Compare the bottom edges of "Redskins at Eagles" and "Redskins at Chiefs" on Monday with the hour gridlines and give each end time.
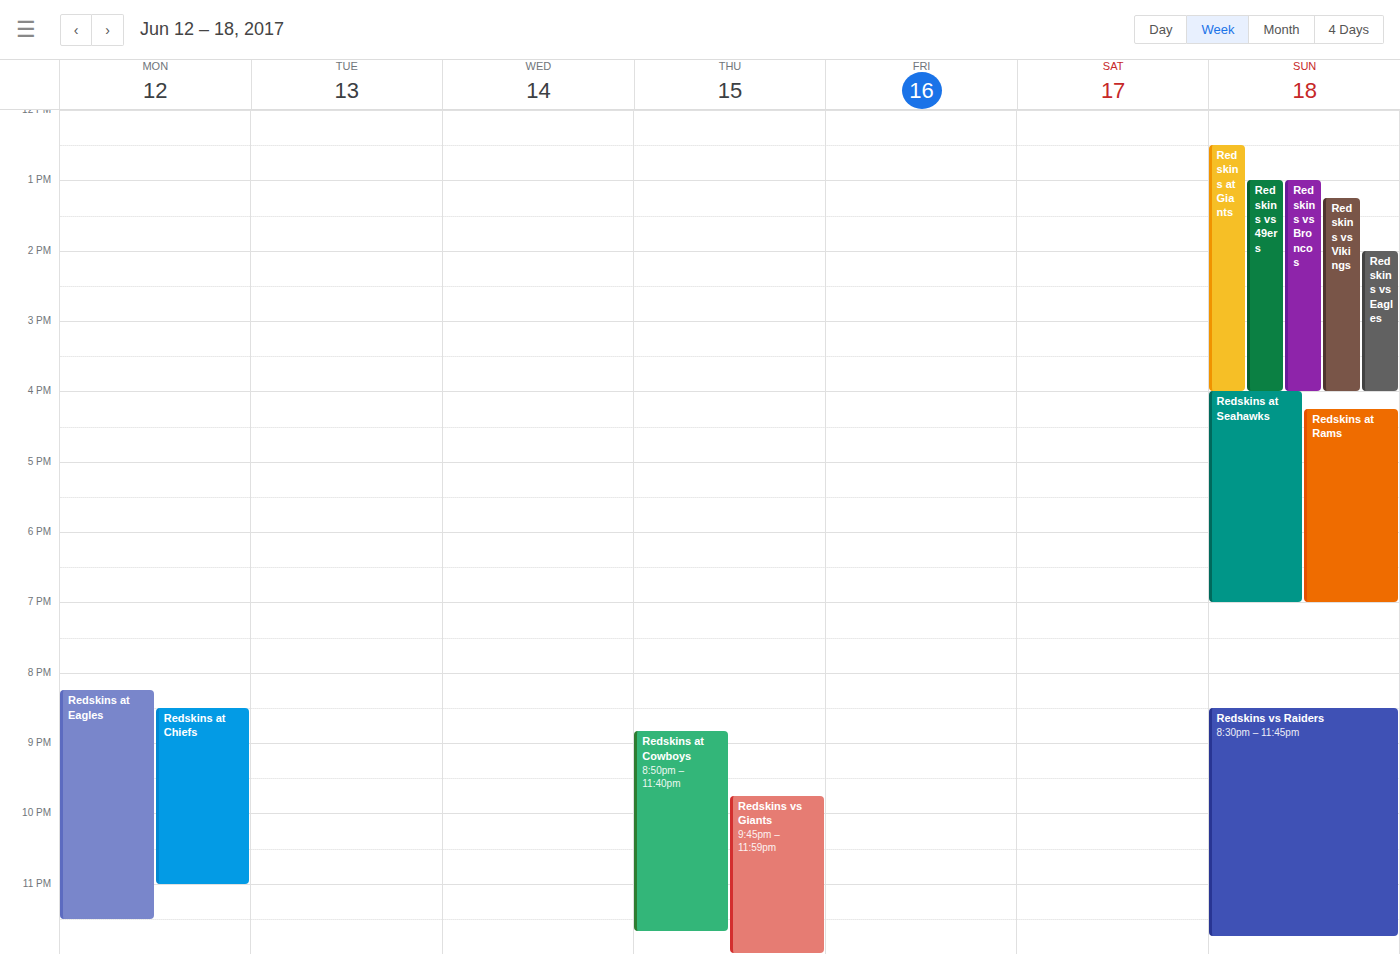
"Redskins at Eagles": 11:30 PM, halfway between the 11 PM and 12 AM lines. "Redskins at Chiefs": 11:00 PM, exactly on the 11 PM line.